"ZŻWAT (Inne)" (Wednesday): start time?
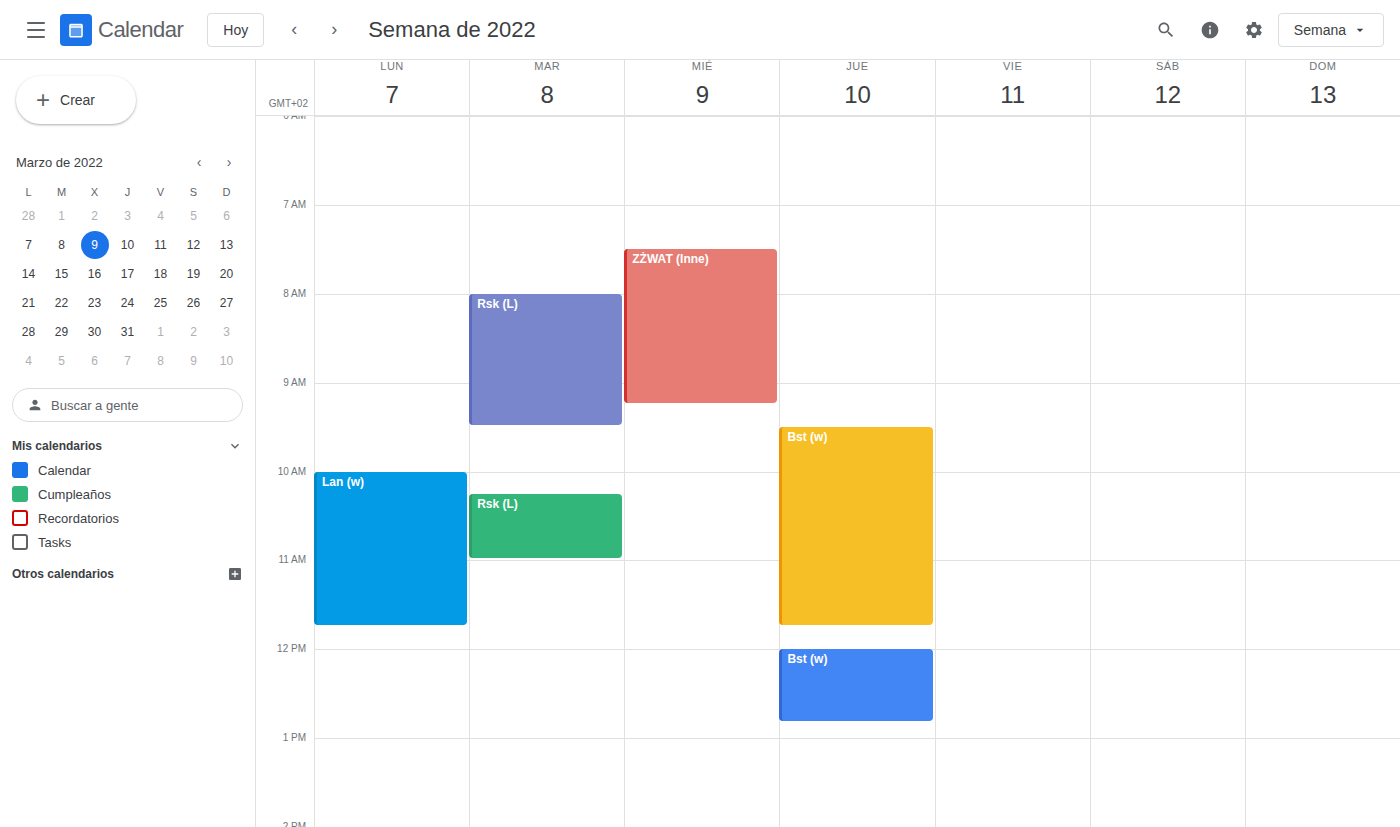
7:30 AM